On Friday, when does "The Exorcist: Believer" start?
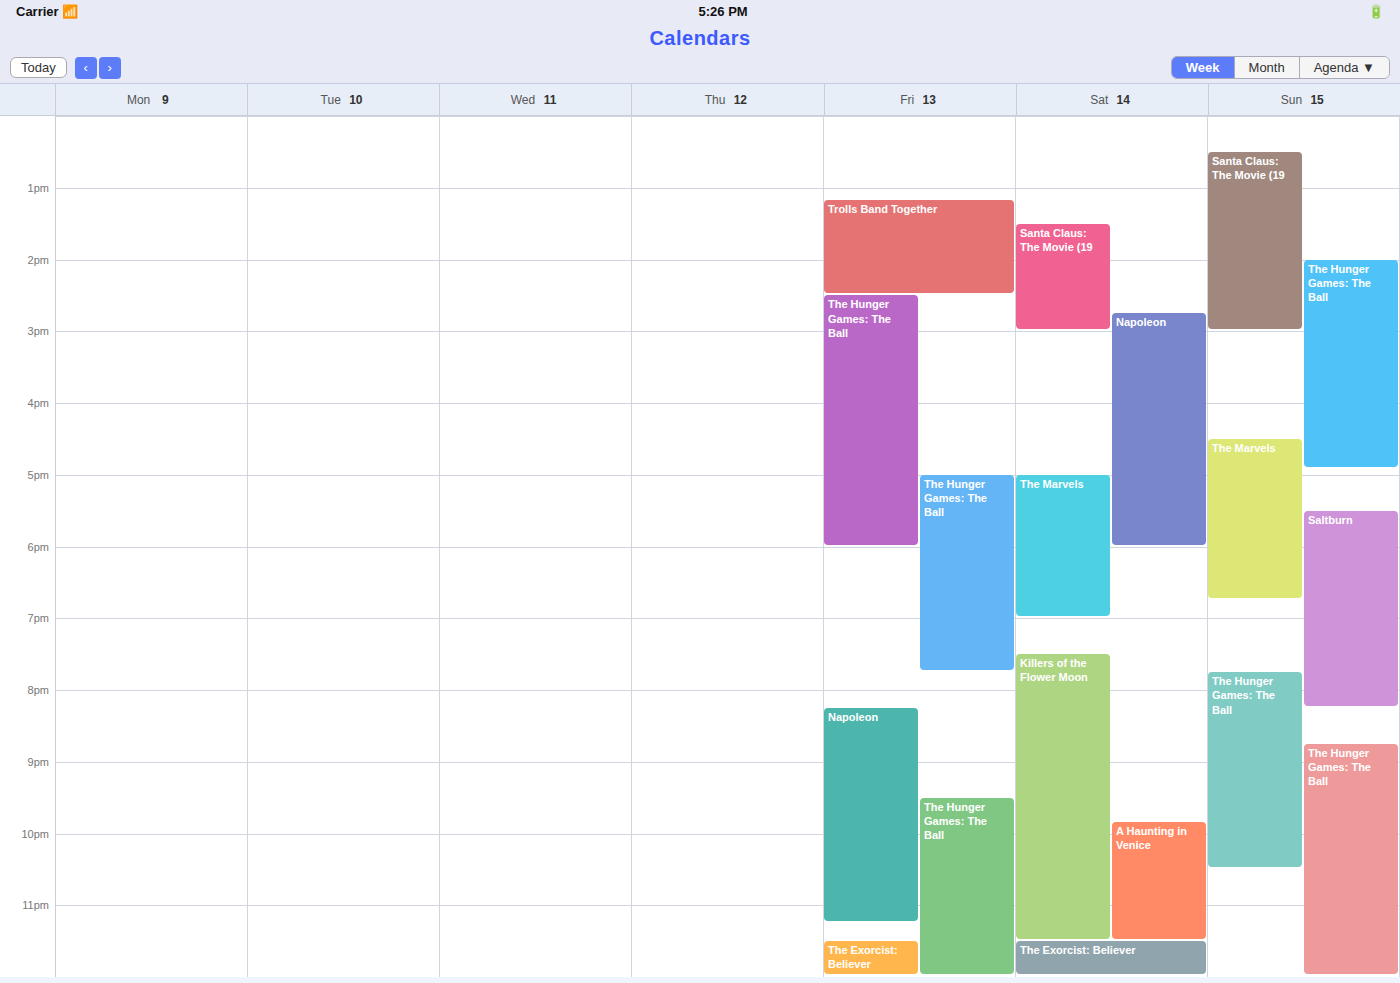
11:30 PM